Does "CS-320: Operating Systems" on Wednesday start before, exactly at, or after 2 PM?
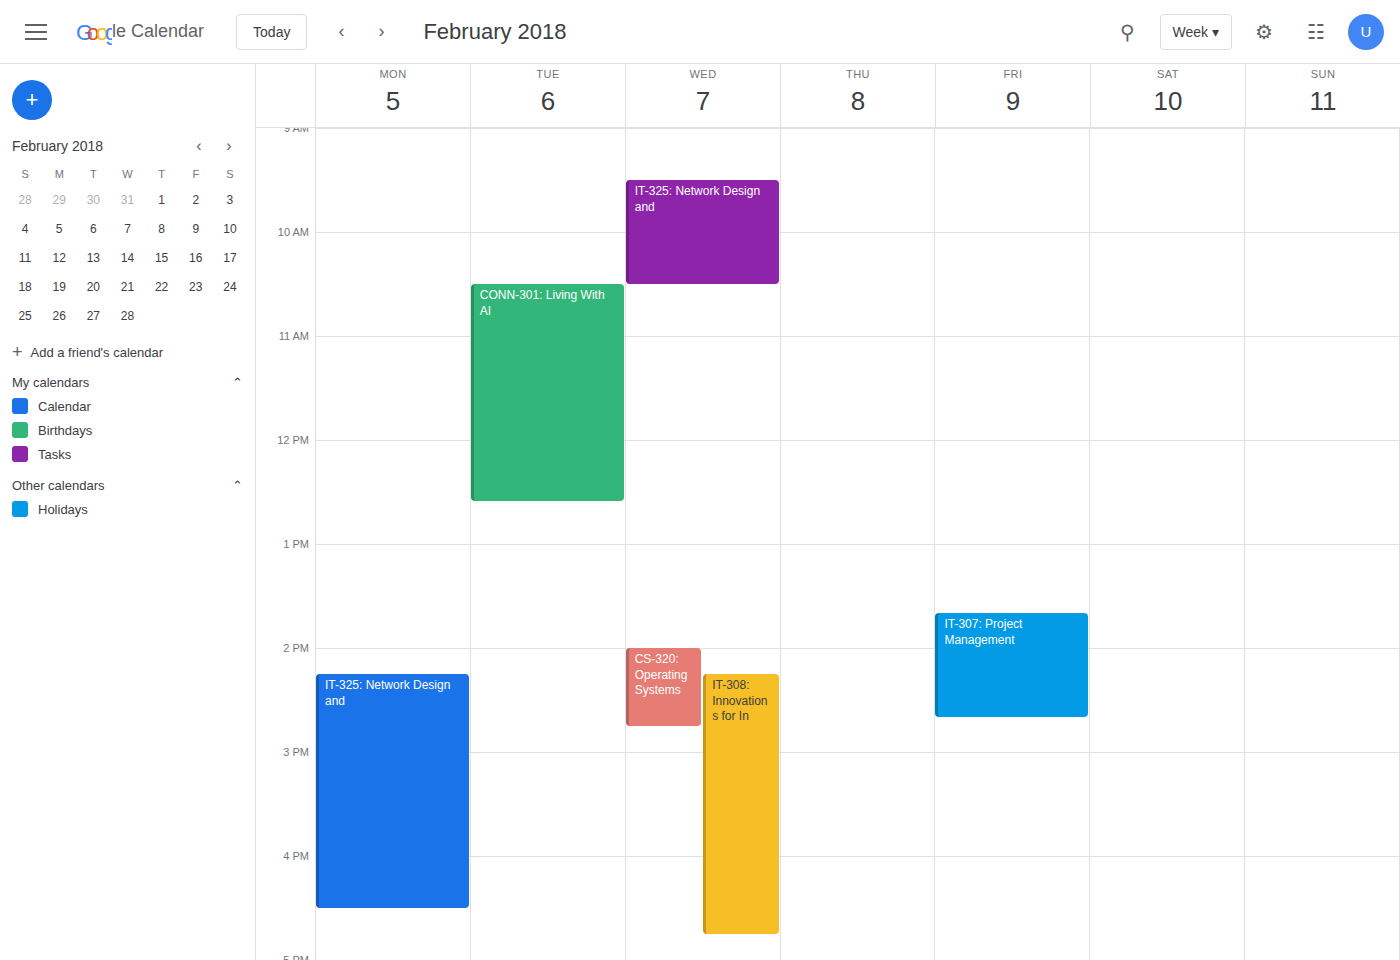
2:00 PM -- exactly at 2 PM, on the 2 PM line.